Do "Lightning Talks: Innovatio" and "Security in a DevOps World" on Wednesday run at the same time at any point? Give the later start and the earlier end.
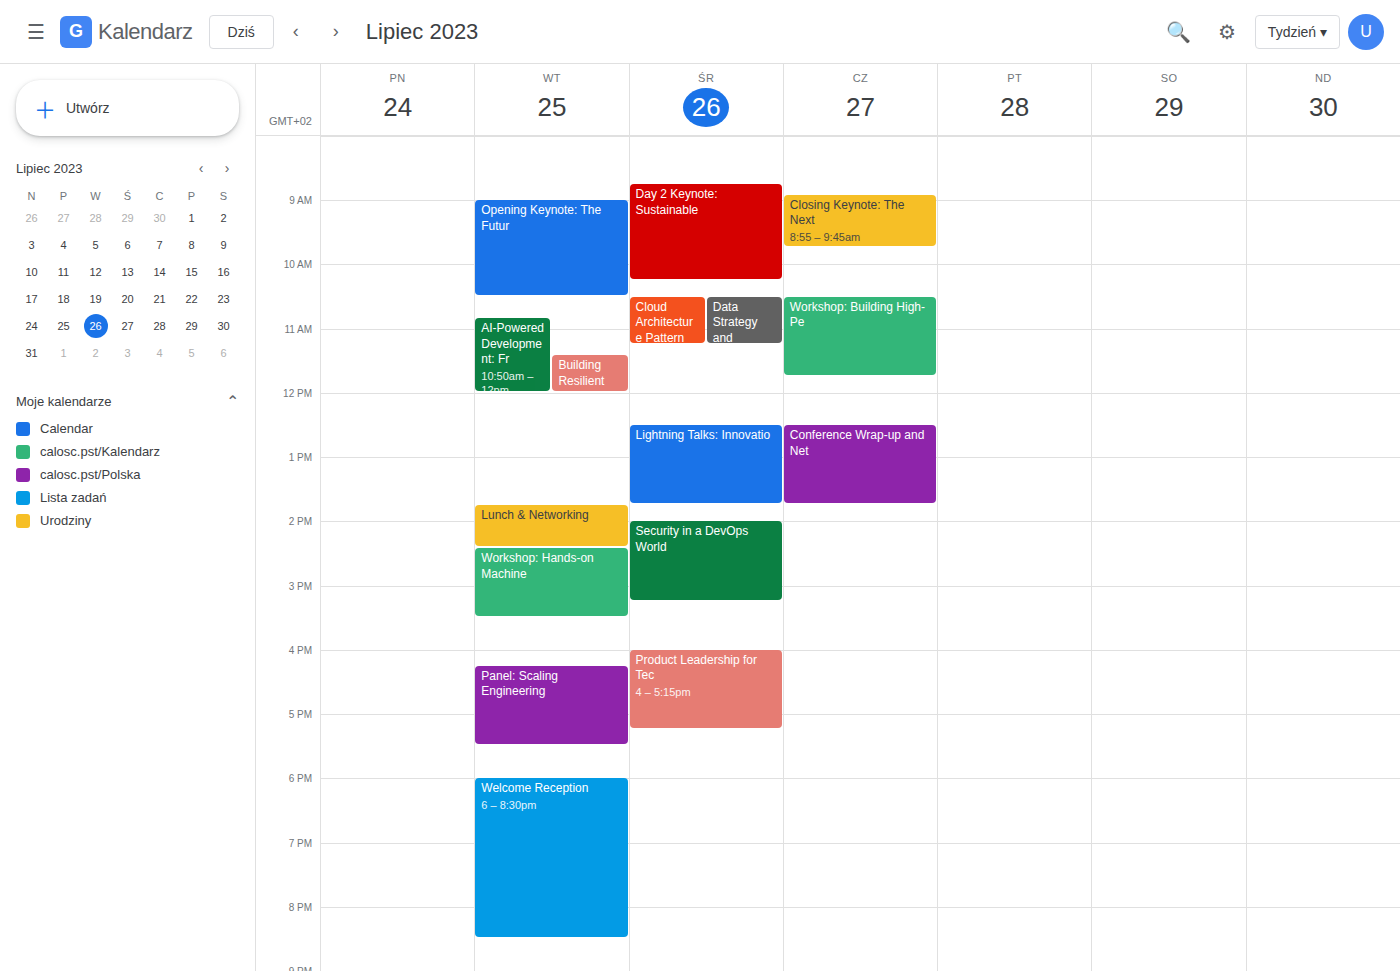
"Lightning Talks: Innovatio" ends at 1:45 PM and "Security in a DevOps World" starts at 2:00 PM -- no overlap.